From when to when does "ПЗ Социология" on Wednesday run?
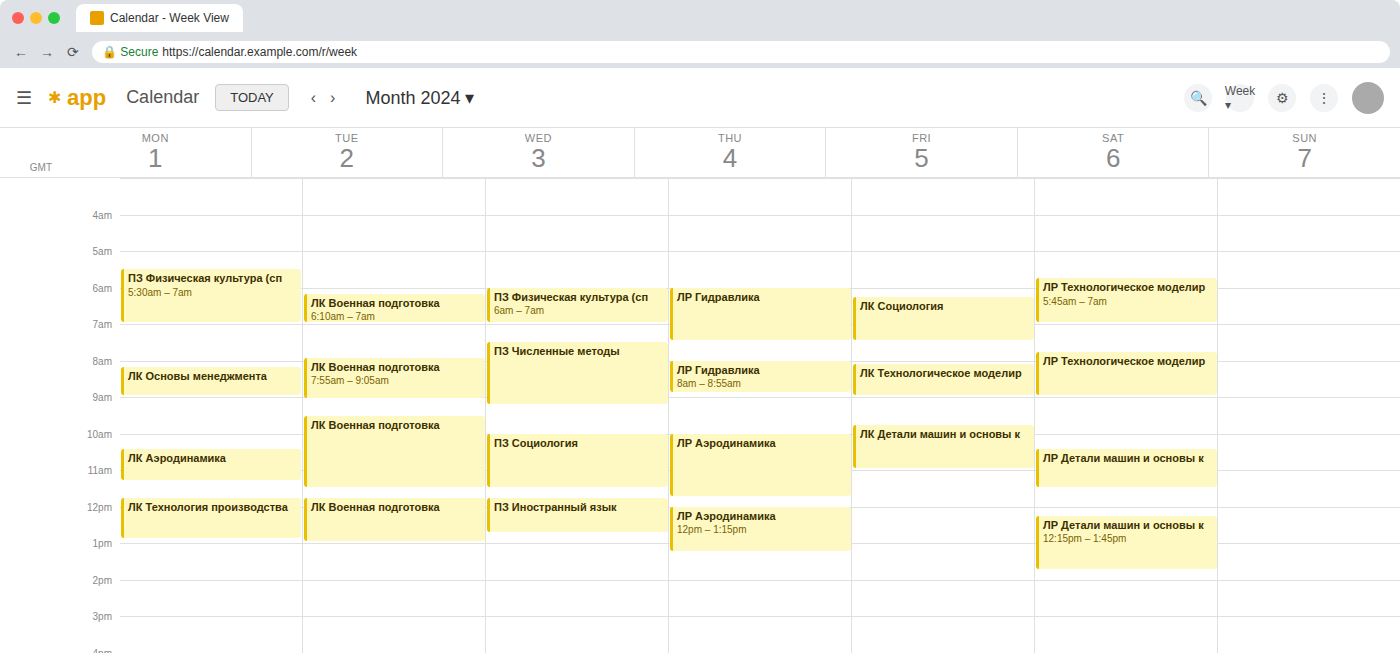
10:00 AM to 11:30 AM